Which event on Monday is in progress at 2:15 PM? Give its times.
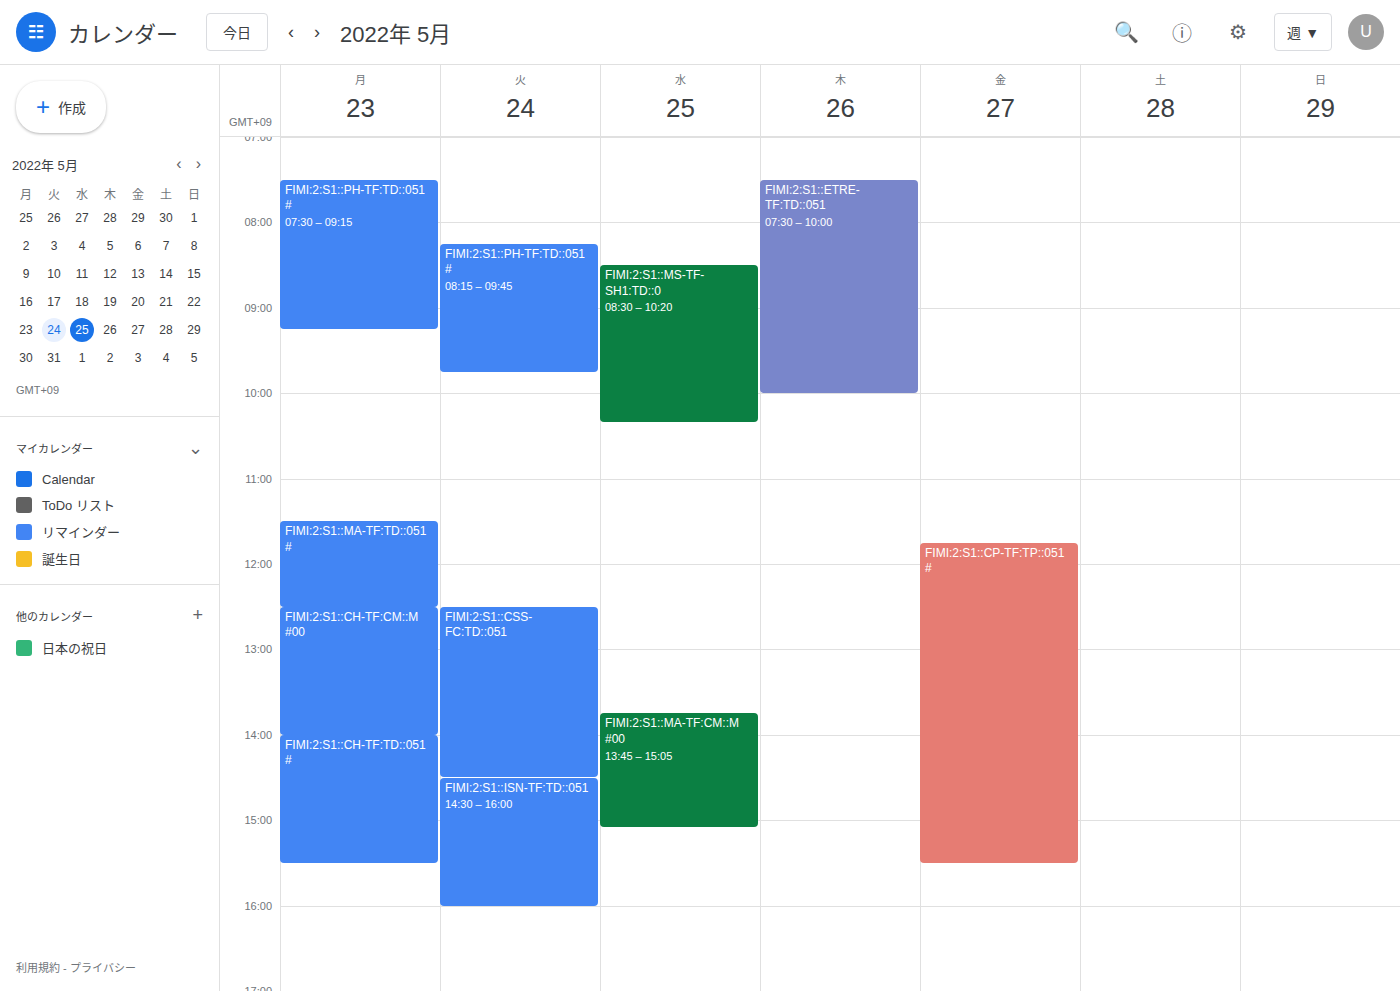
"FIMI:2:S1::CH-TF:TD::051 #", 2:00 PM to 3:30 PM